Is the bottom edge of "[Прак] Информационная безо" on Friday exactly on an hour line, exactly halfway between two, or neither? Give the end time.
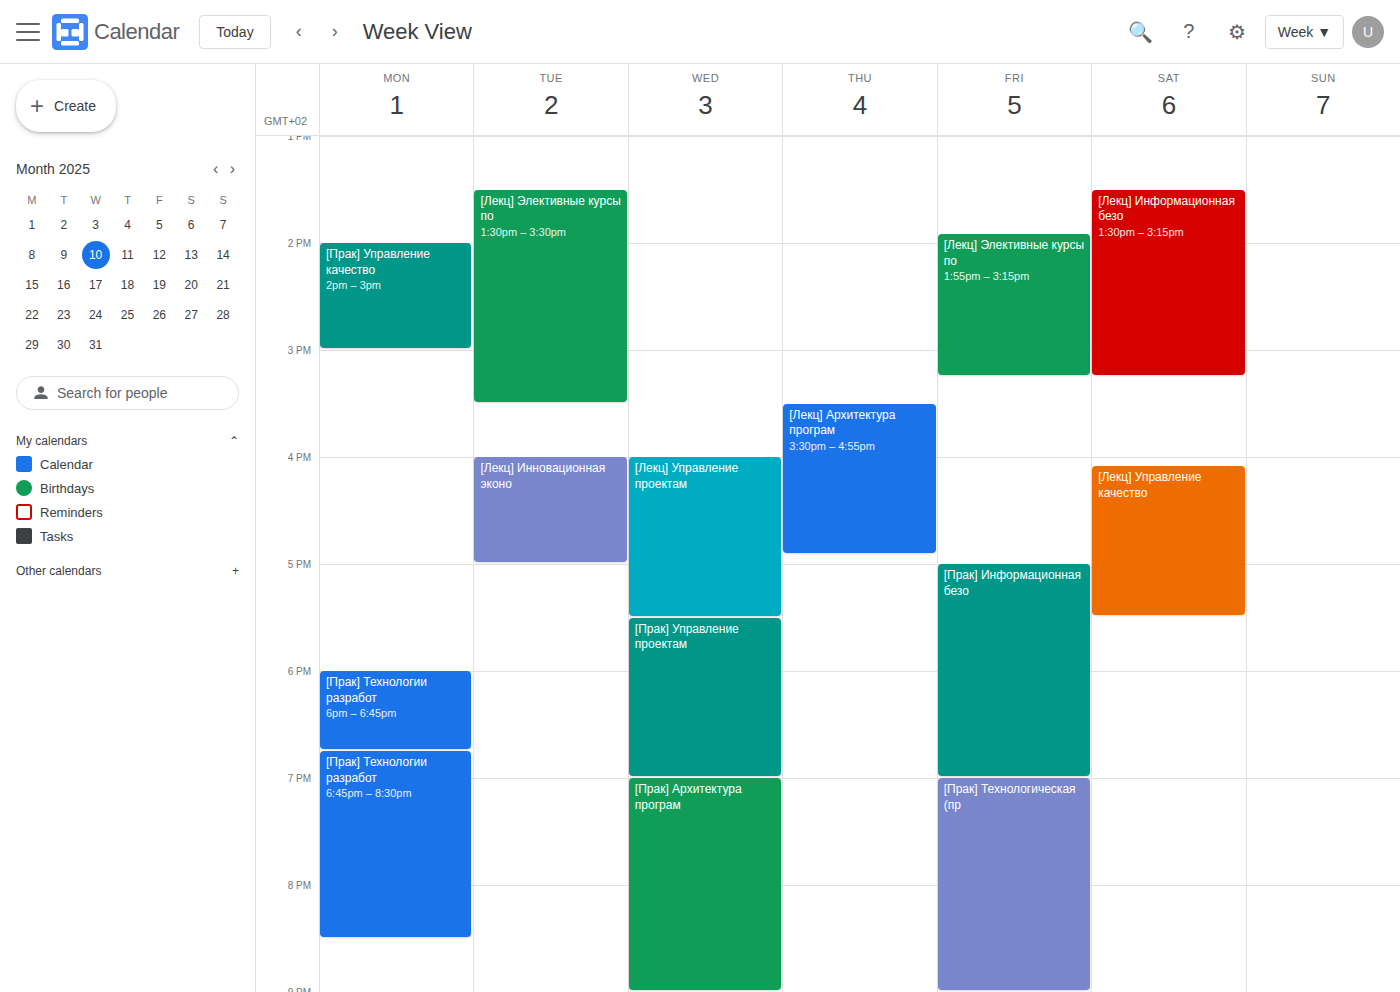
7:00 PM -- exactly on the 7 PM line.